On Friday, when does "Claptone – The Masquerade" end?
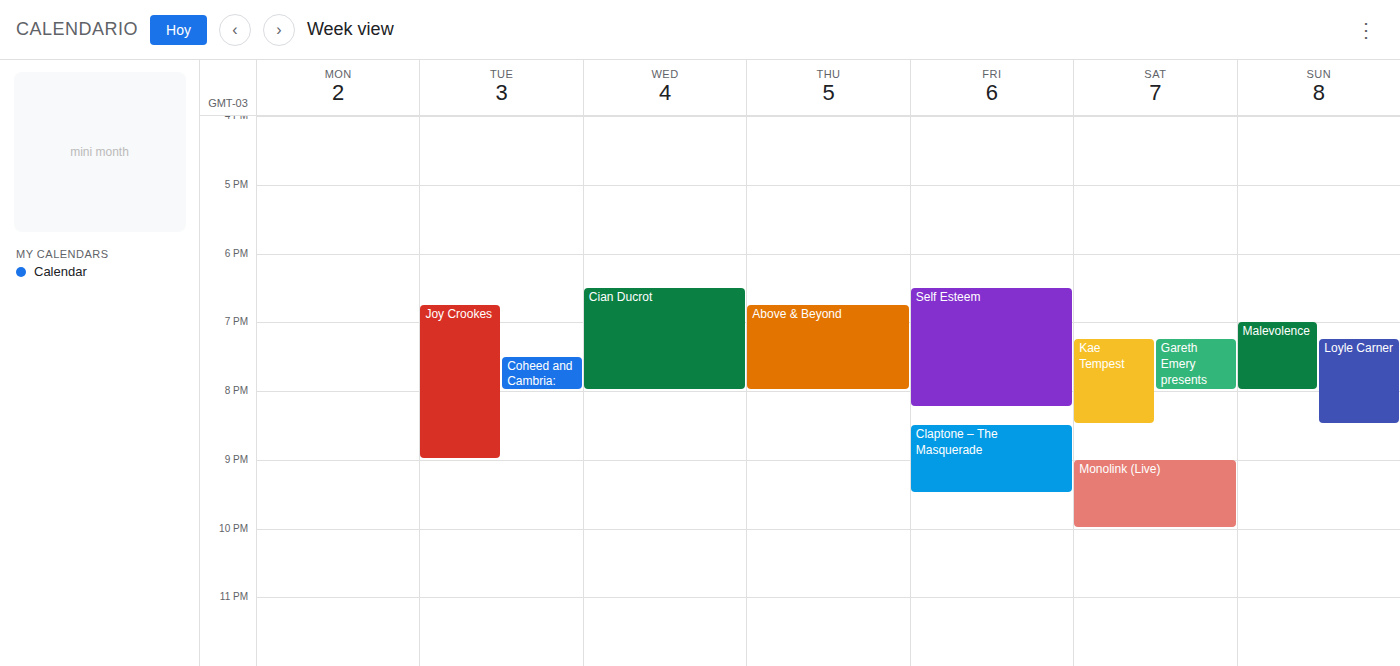
21:30